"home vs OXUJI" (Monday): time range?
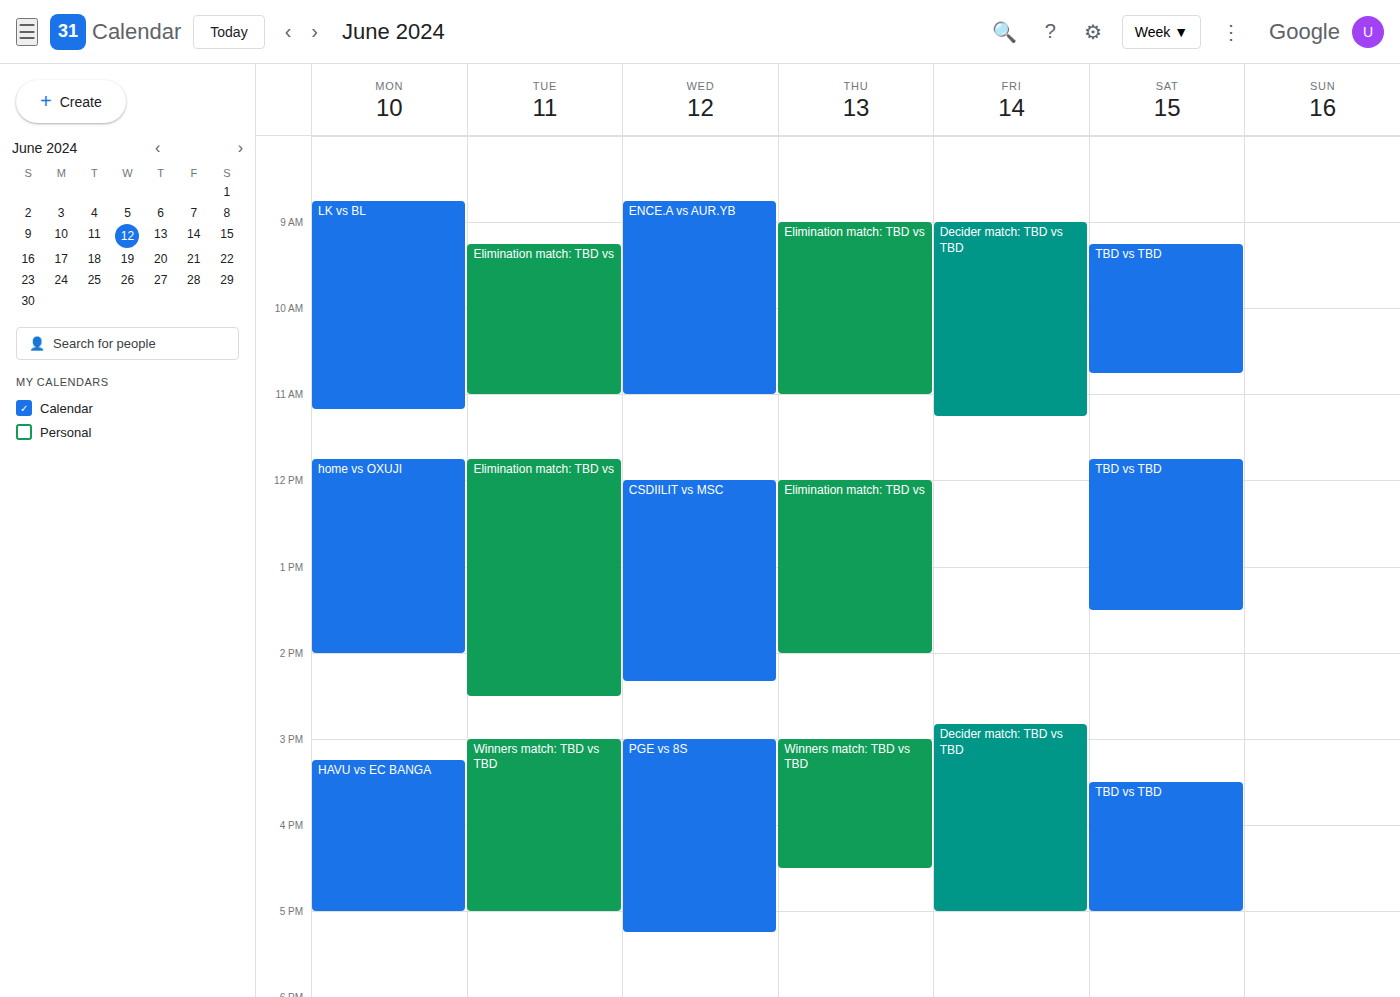
11:45 to 14:00